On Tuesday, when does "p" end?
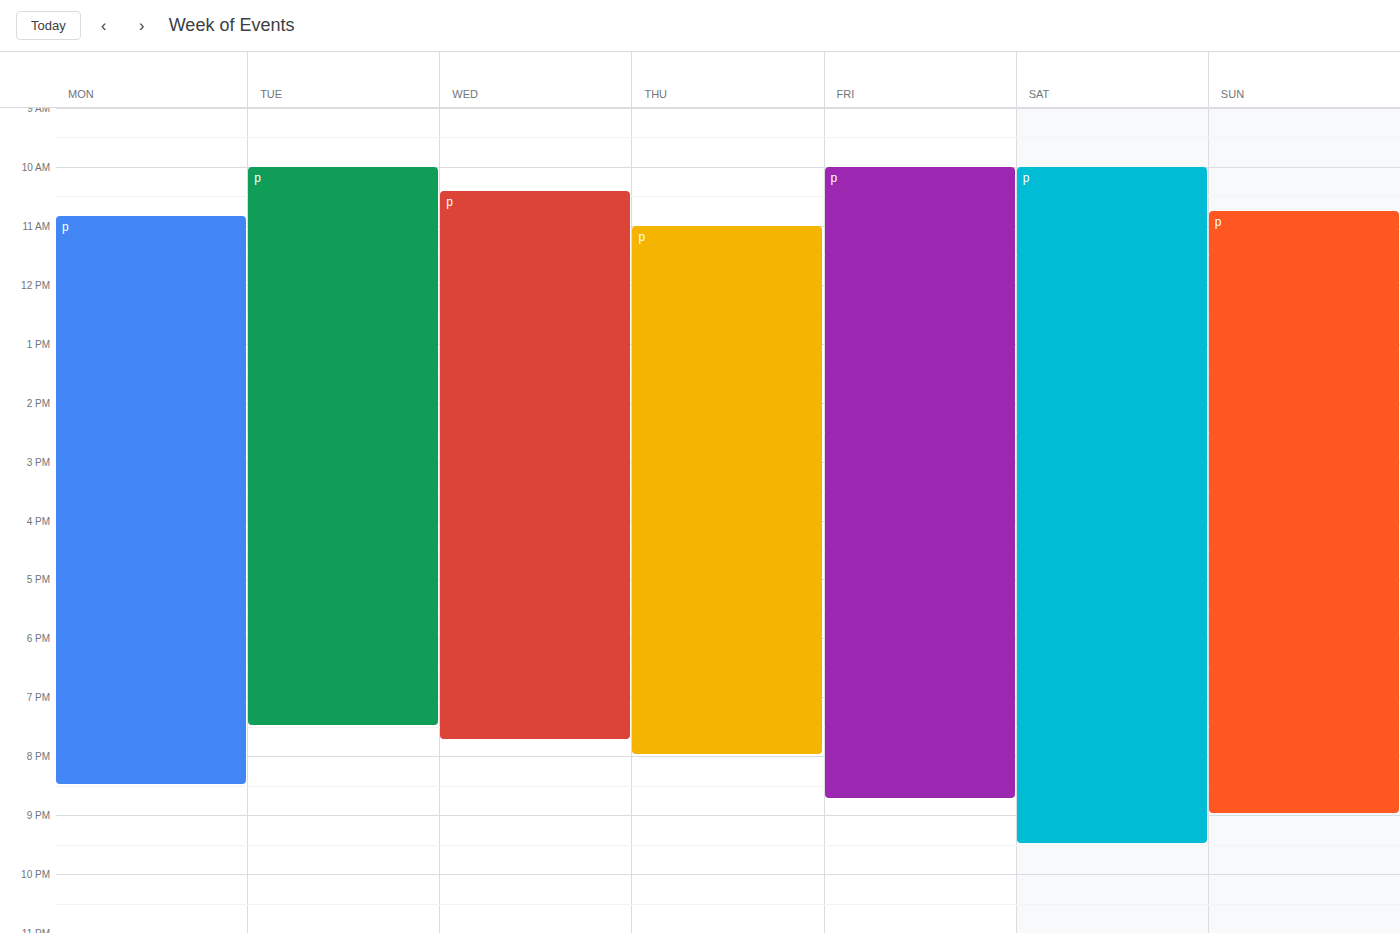
7:30 PM